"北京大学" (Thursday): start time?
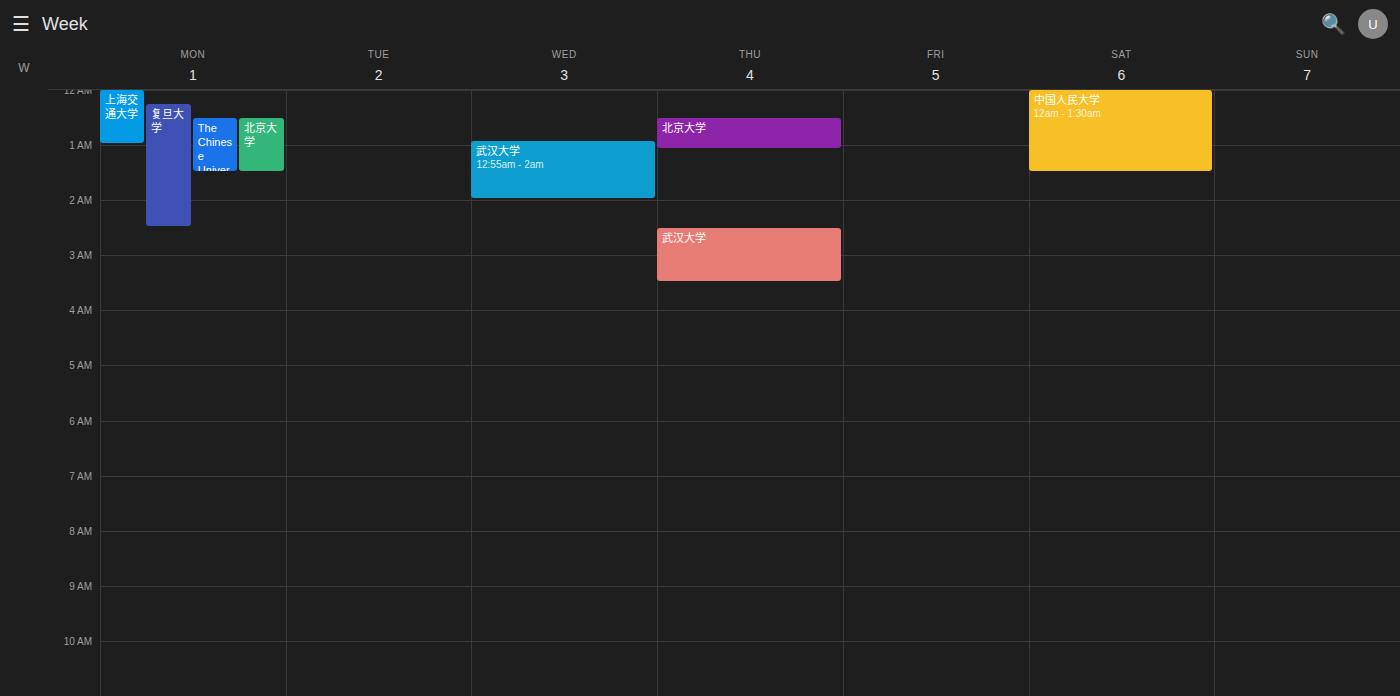
00:30